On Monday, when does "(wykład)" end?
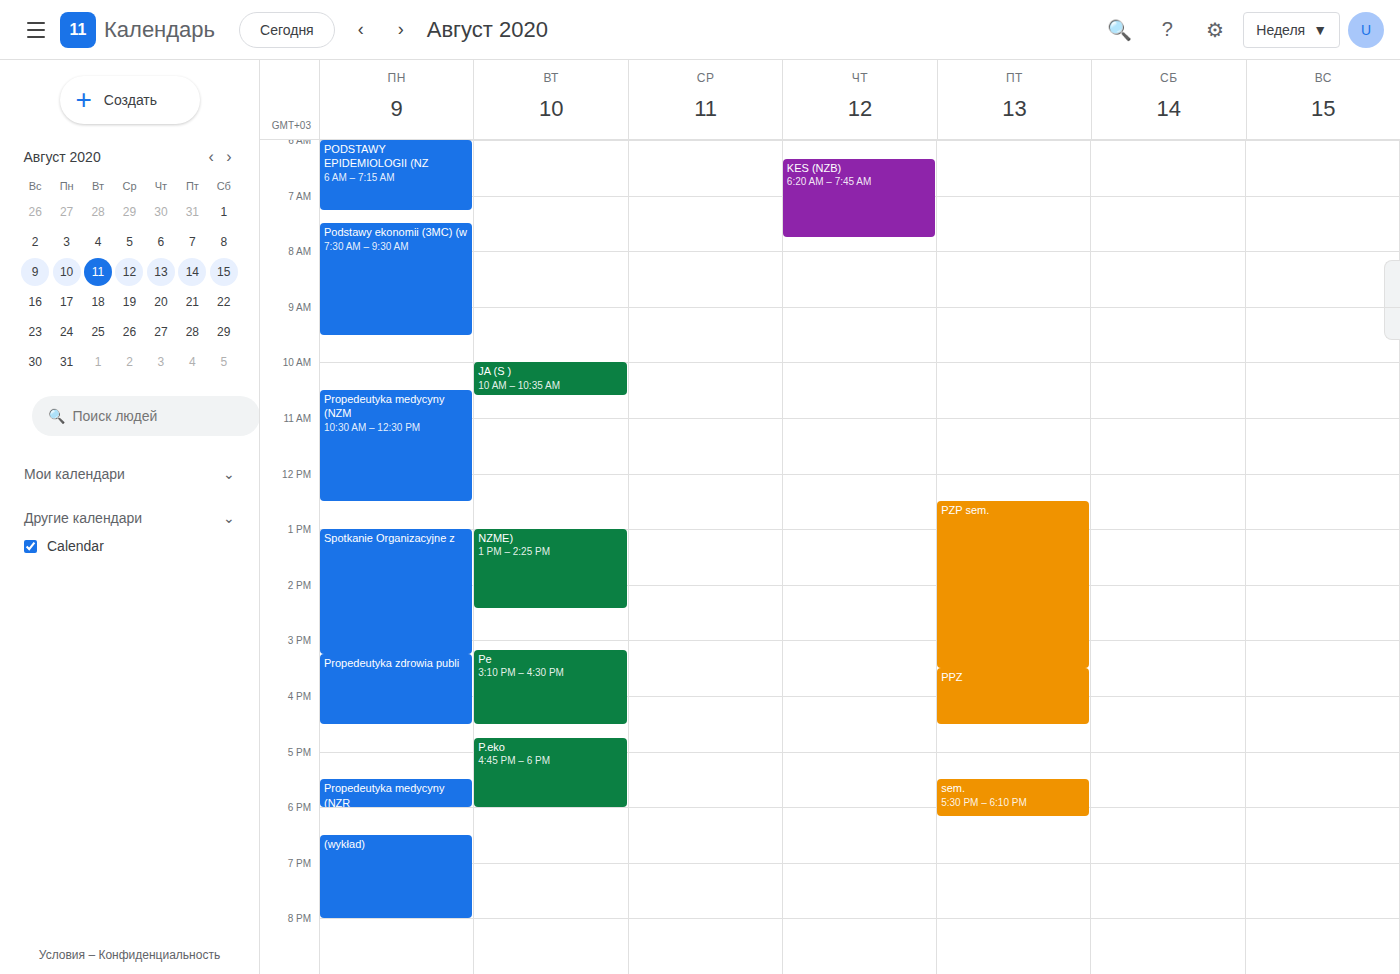
8:00 PM